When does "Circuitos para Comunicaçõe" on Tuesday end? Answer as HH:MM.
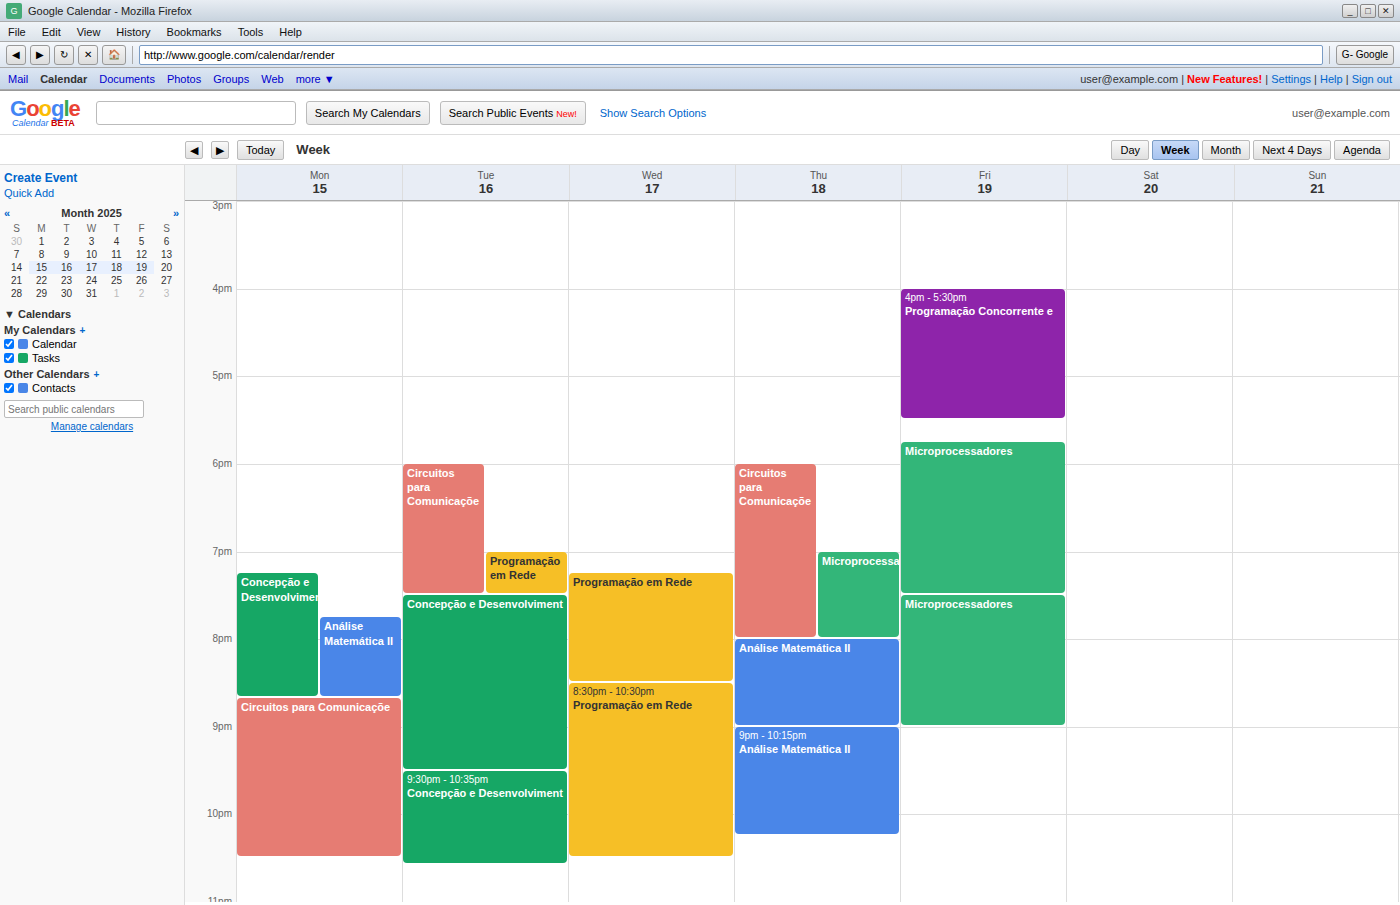
19:30